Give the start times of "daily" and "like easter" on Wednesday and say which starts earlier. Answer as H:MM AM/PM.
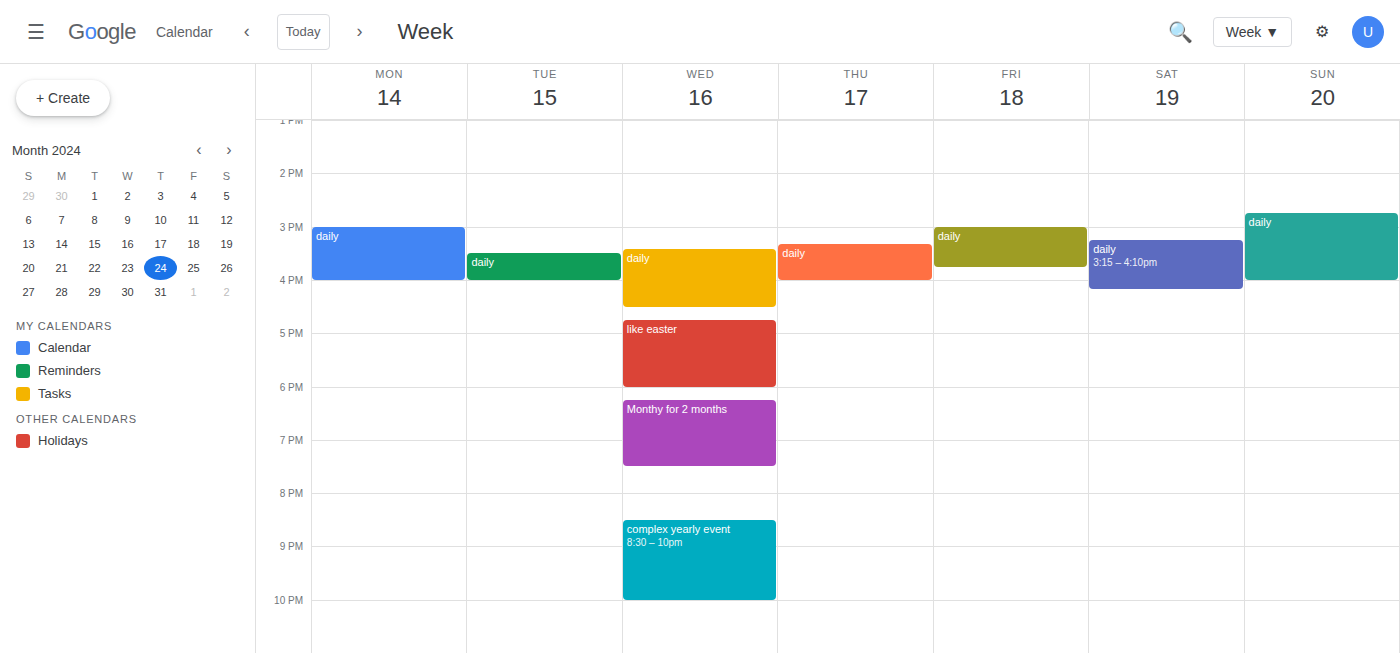
"daily" 3:25 PM; "like easter" 4:45 PM.